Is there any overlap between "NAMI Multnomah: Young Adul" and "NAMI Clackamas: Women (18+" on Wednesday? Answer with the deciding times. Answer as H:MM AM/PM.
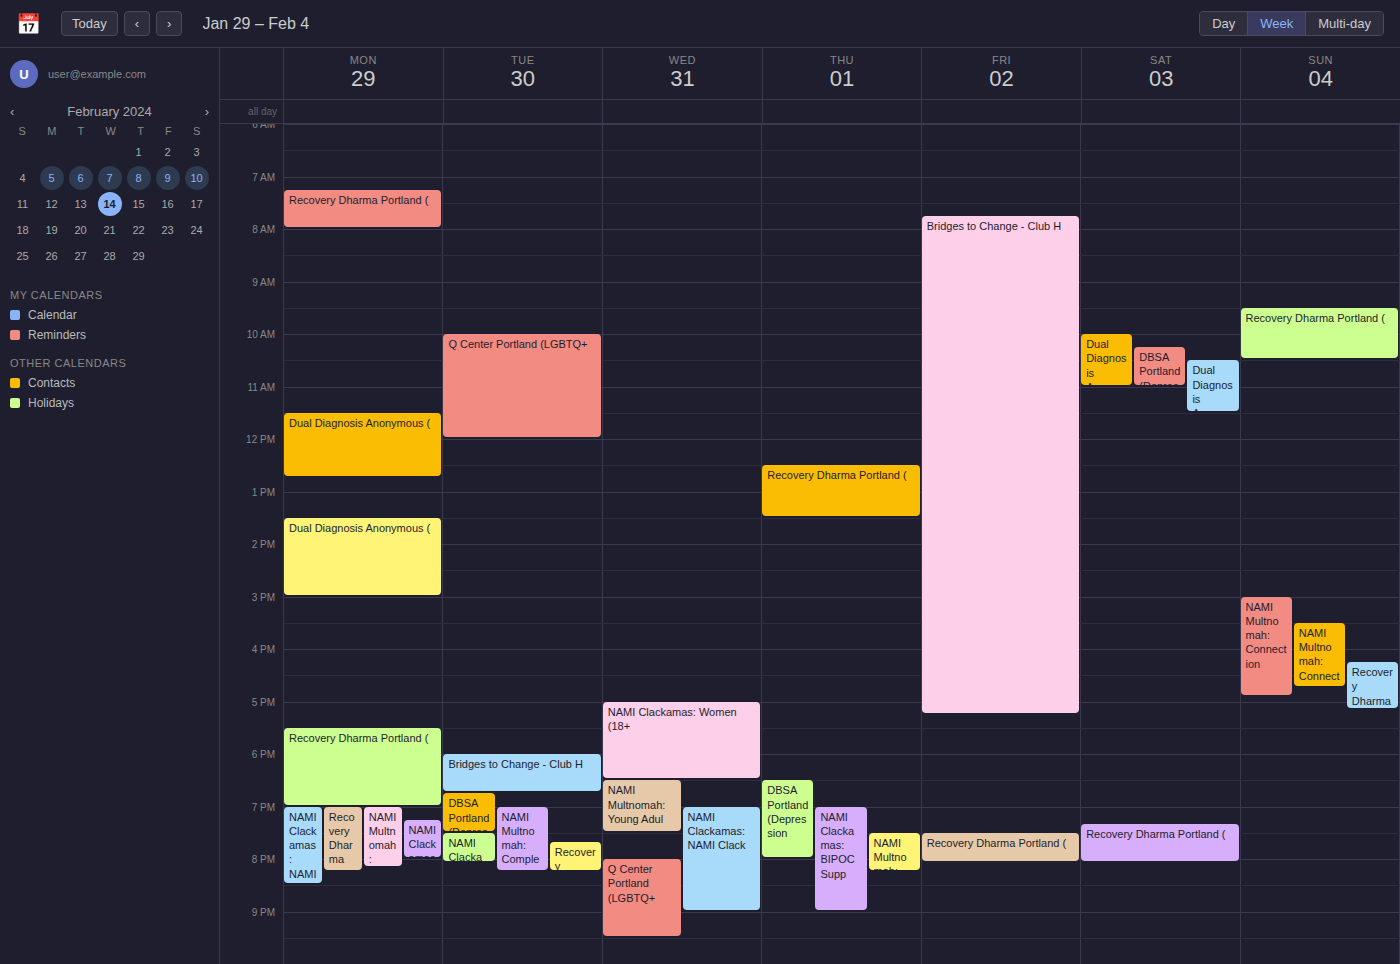
"NAMI Clackamas: Women (18+" ends at 6:30 PM, exactly when "NAMI Multnomah: Young Adul" starts -- they touch but do not overlap.